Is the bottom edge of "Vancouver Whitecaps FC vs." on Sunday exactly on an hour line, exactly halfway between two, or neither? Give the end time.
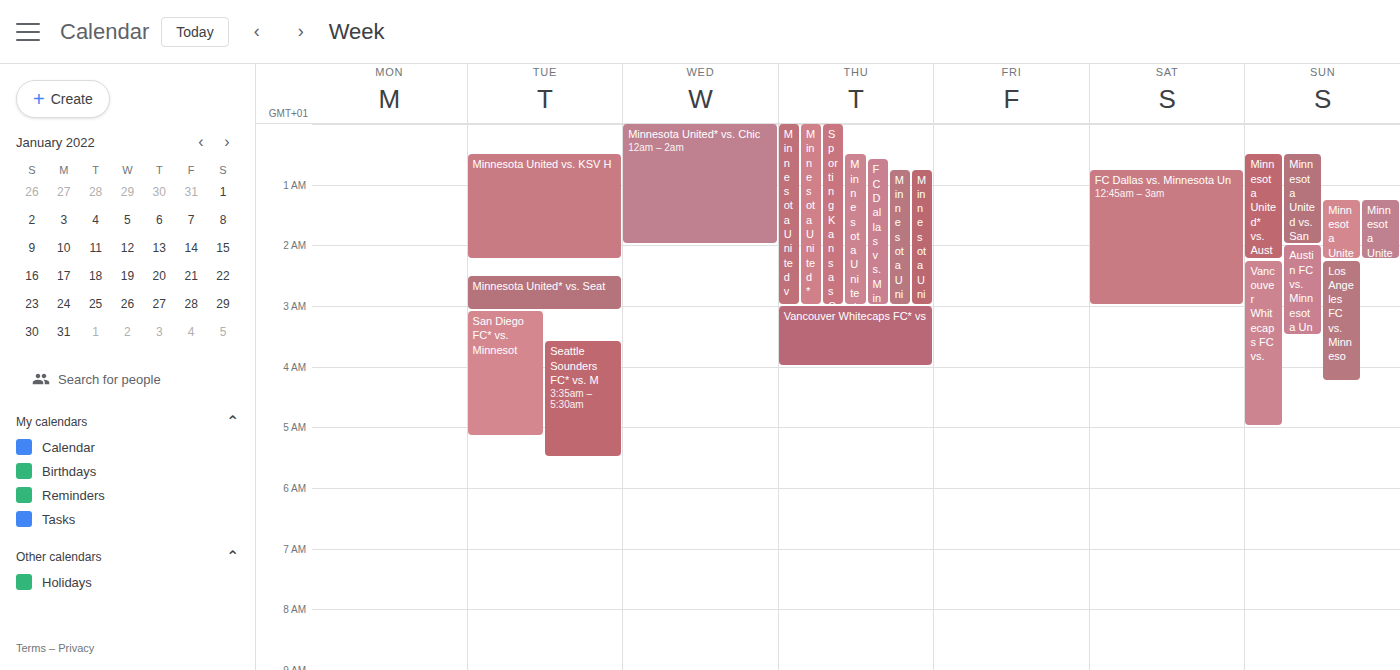
5:00 AM -- exactly on the 5 AM line.